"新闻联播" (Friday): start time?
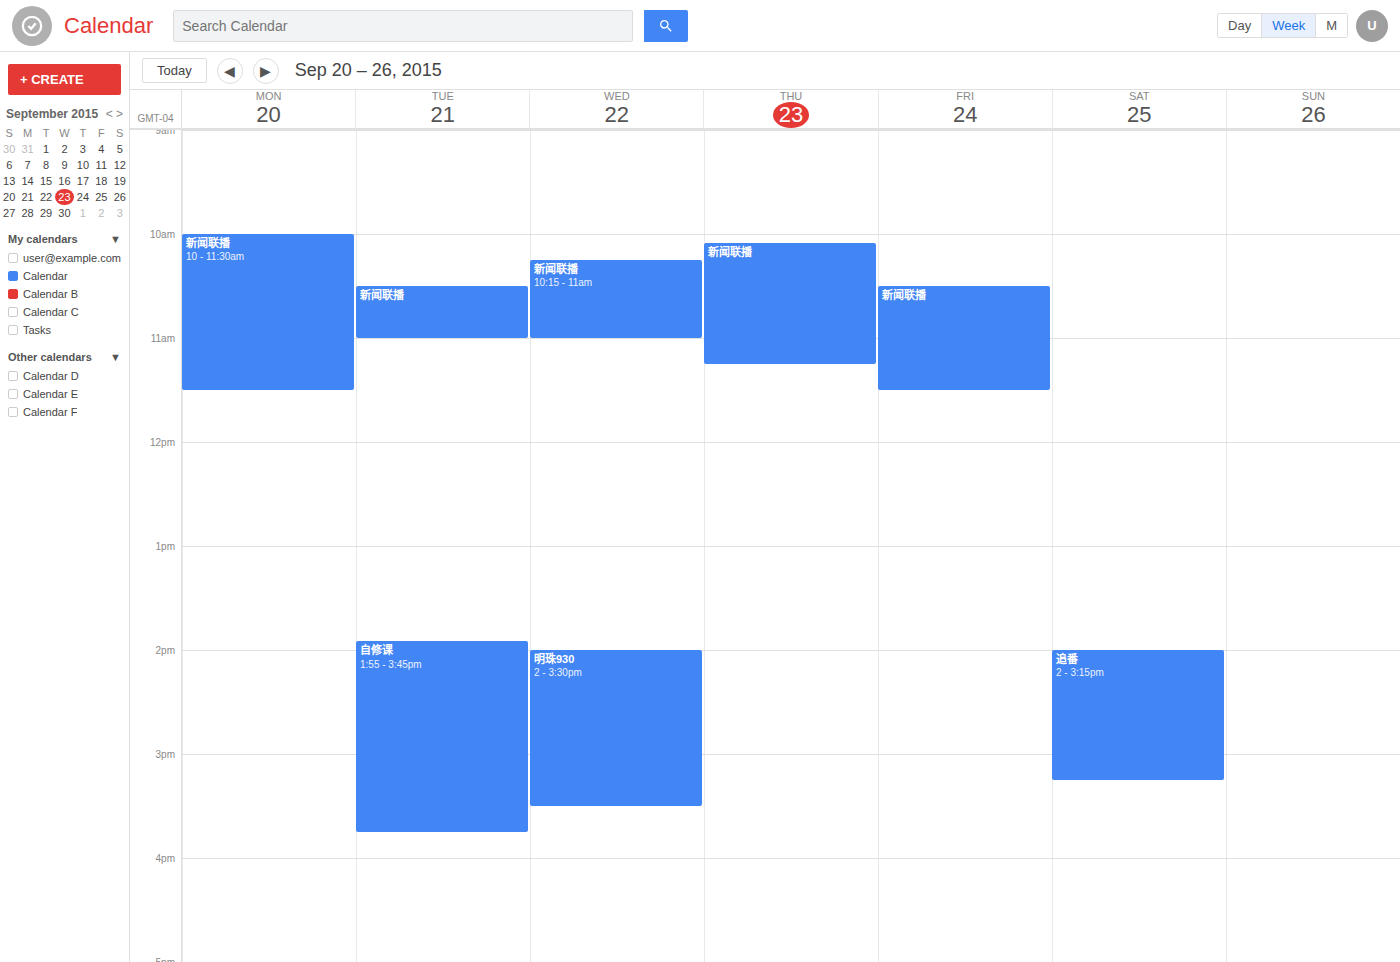
10:30 AM